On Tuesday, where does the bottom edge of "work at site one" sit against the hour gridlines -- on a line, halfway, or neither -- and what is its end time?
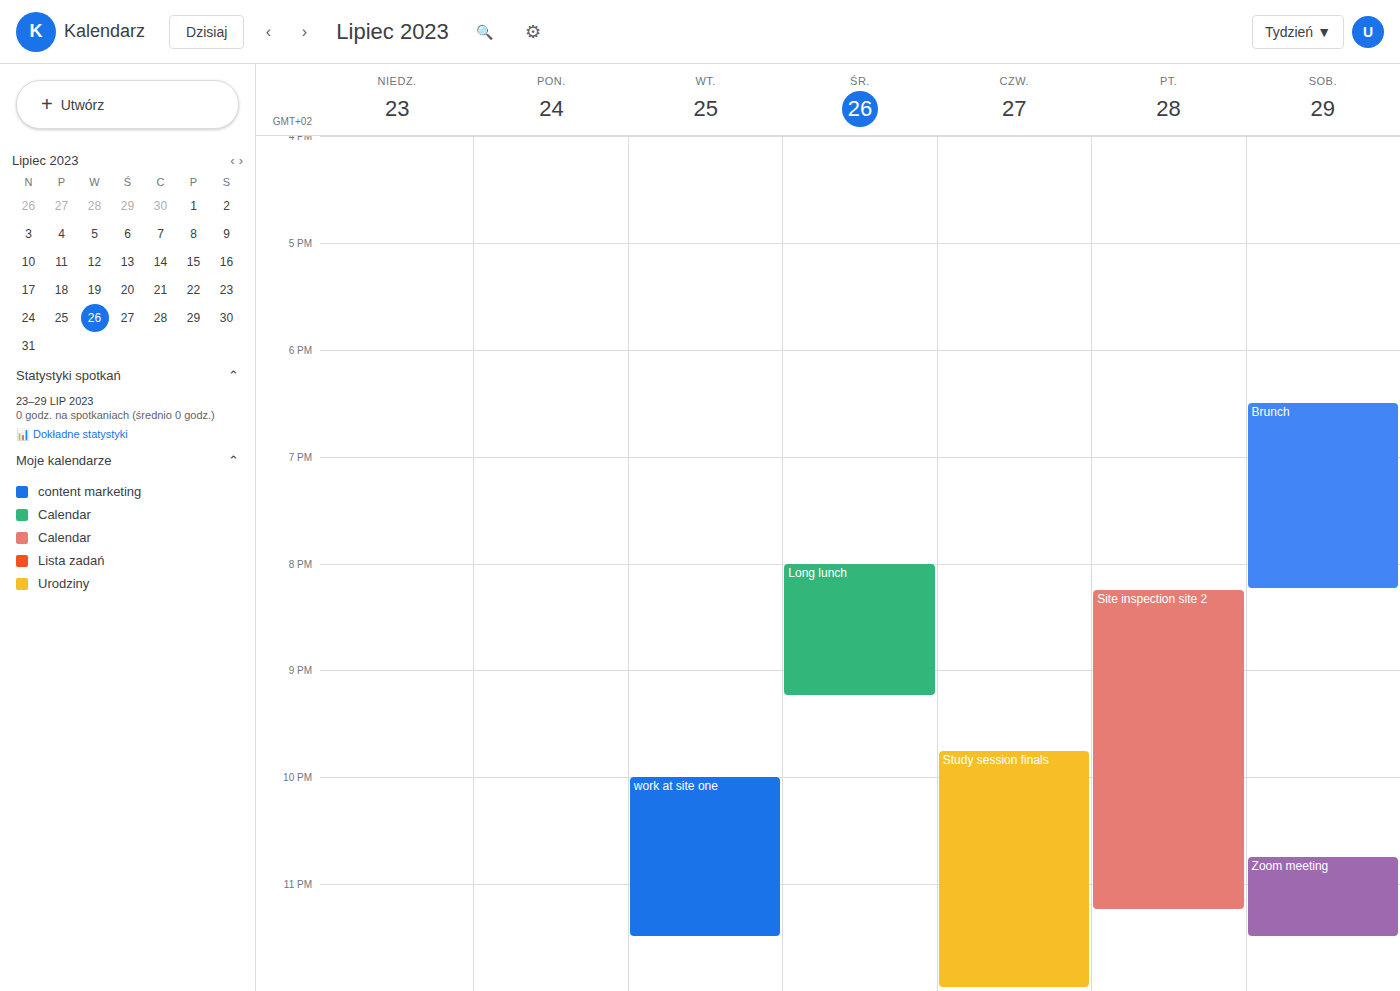
11:30 PM -- halfway between the 11 PM and 12 AM lines.